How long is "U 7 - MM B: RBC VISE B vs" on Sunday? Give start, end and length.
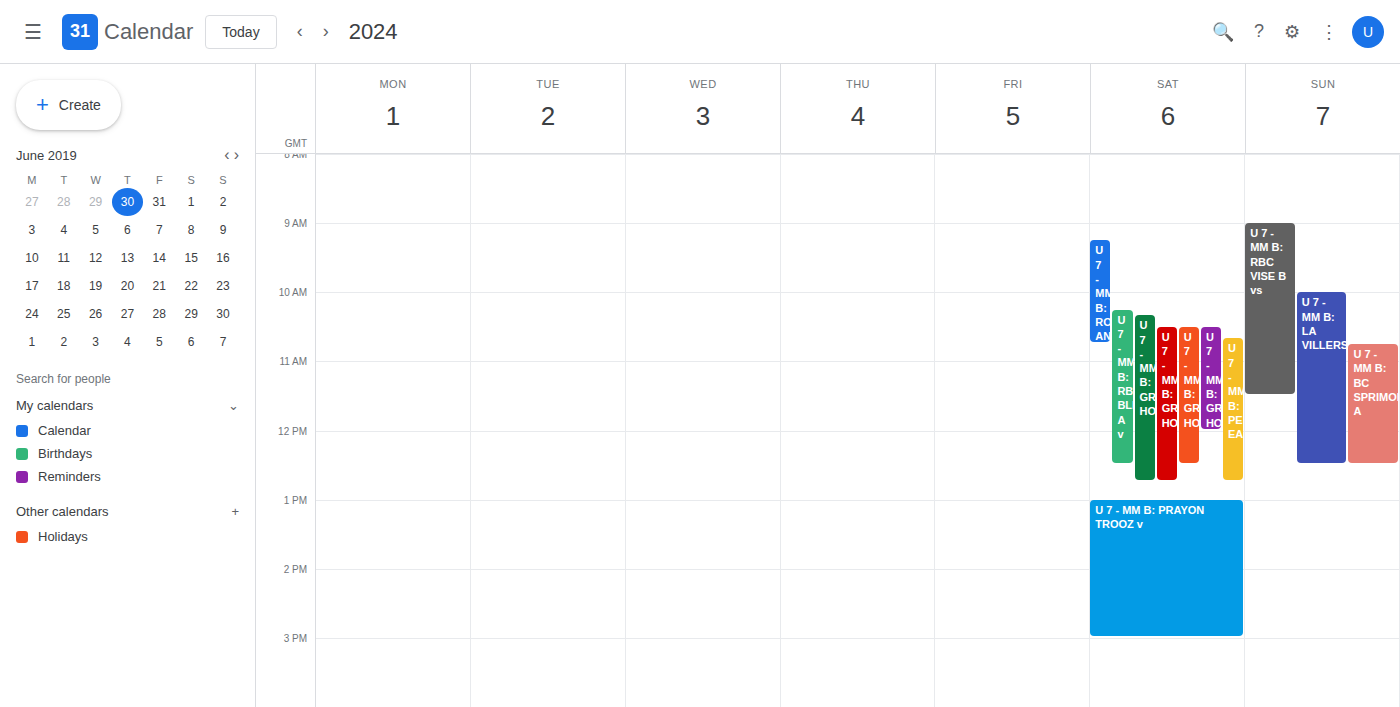
09:00 to 11:30, 2 hours 30 minutes